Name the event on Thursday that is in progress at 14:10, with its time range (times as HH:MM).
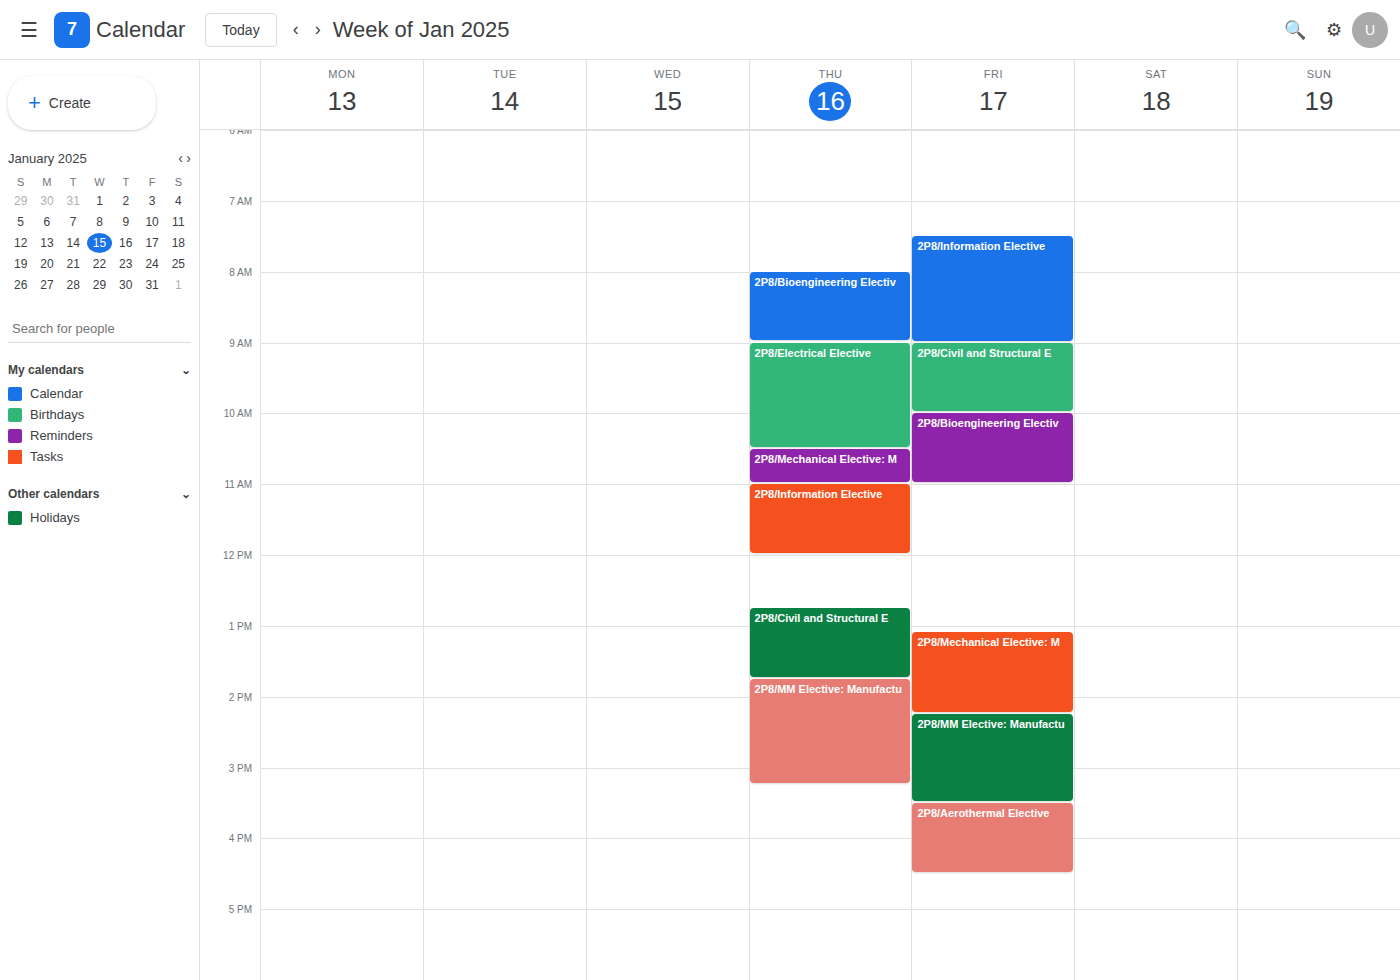
"2P8/MM Elective: Manufactu", 13:45 to 15:15